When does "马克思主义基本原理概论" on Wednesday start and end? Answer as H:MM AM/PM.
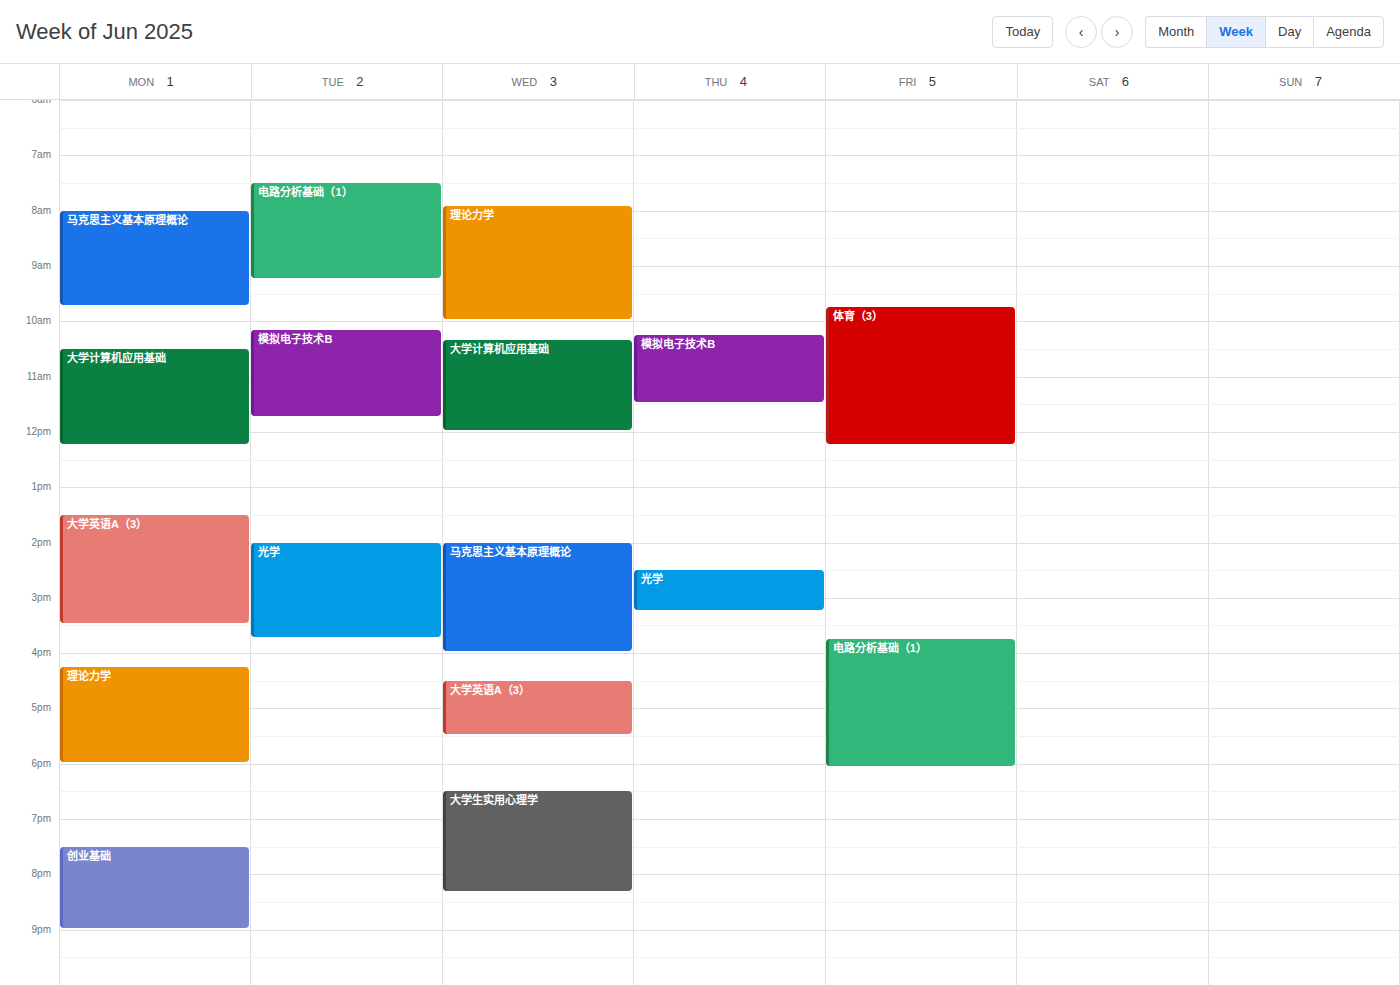
2:00 PM to 4:00 PM